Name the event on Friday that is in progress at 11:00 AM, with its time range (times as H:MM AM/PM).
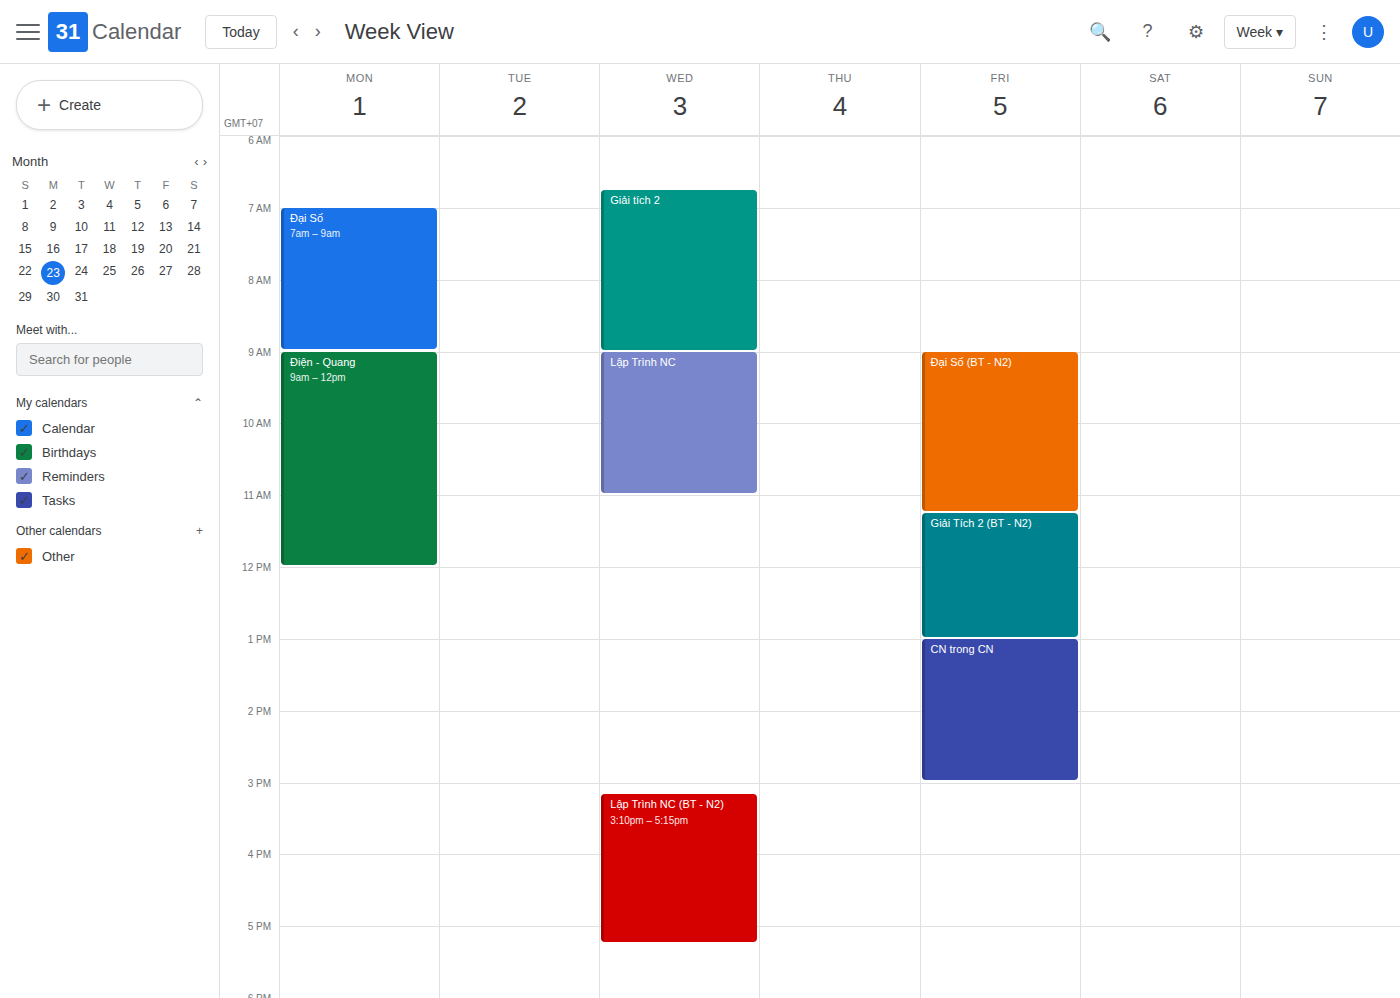
"Đại Số (BT - N2)", 9:00 AM to 11:15 AM